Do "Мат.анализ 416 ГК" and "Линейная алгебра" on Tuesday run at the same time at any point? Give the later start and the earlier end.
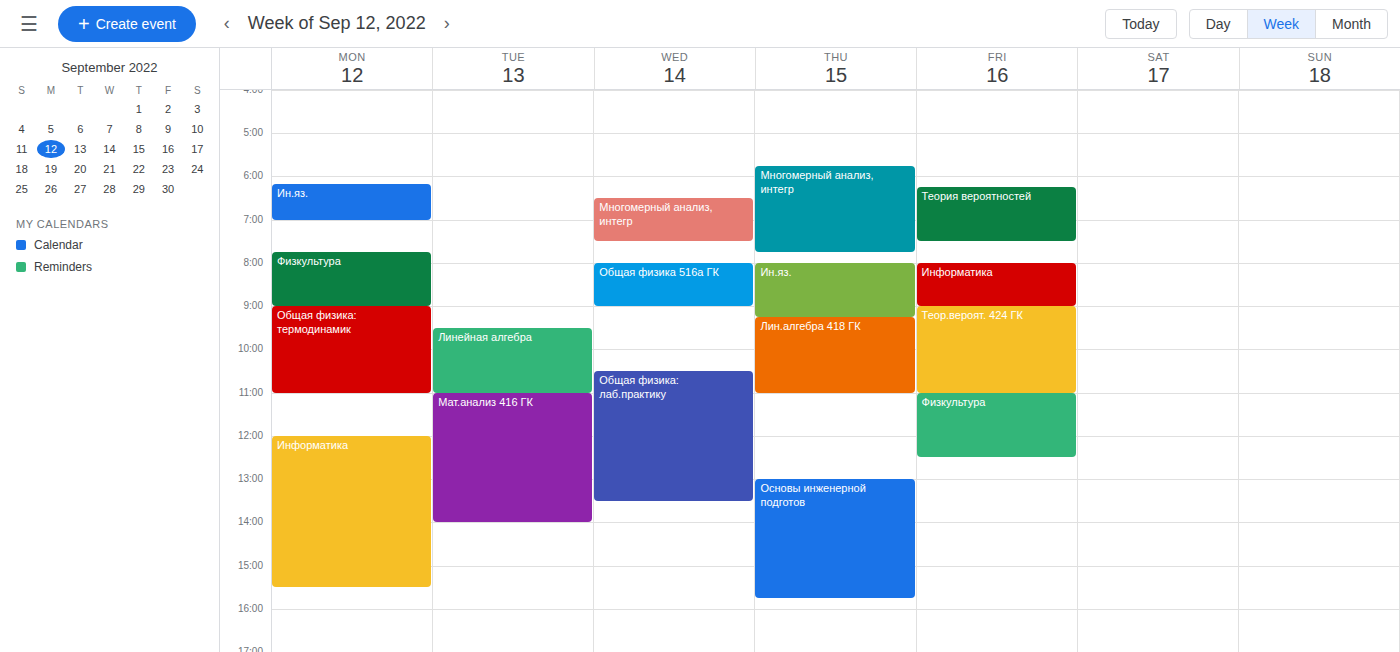
"Линейная алгебра" ends at 11:00 AM, exactly when "Мат.анализ 416 ГК" starts -- they touch but do not overlap.